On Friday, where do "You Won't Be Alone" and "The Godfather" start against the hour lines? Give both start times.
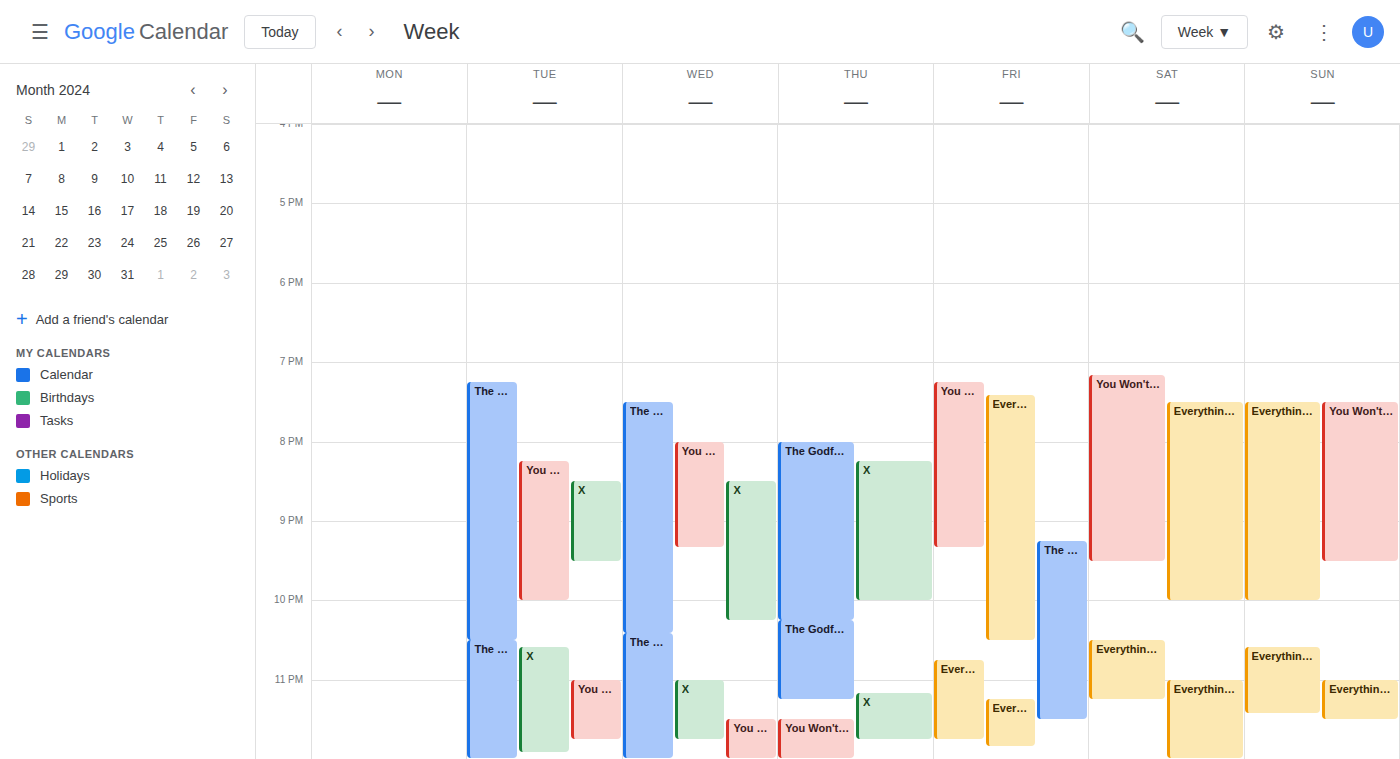
"You Won't Be Alone": 7:15 PM, neither: a quarter of the way from the 7 PM line to the 8 PM line. "The Godfather": 9:15 PM, neither: a quarter of the way from the 9 PM line to the 10 PM line.